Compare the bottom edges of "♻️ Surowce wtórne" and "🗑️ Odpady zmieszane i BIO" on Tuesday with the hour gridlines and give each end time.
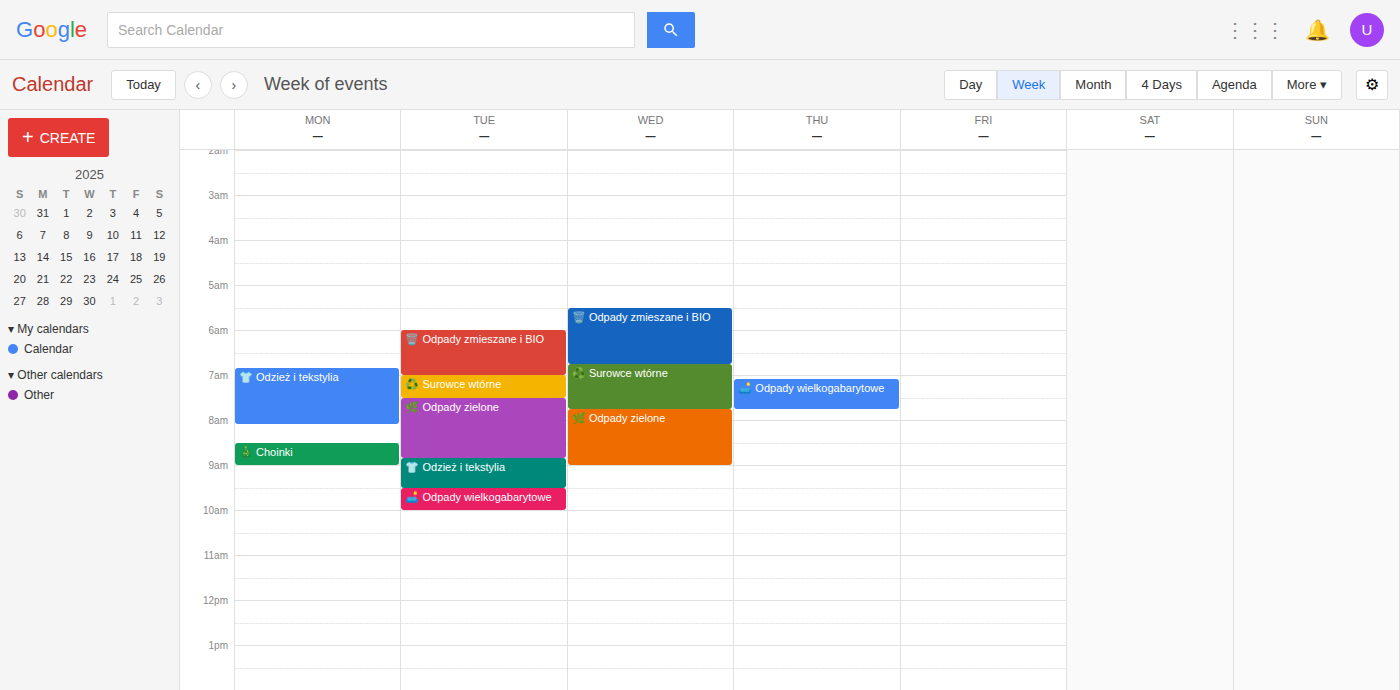
"♻️ Surowce wtórne": 7:30 AM, halfway between the 7 AM and 8 AM lines. "🗑️ Odpady zmieszane i BIO": 7:00 AM, exactly on the 7 AM line.